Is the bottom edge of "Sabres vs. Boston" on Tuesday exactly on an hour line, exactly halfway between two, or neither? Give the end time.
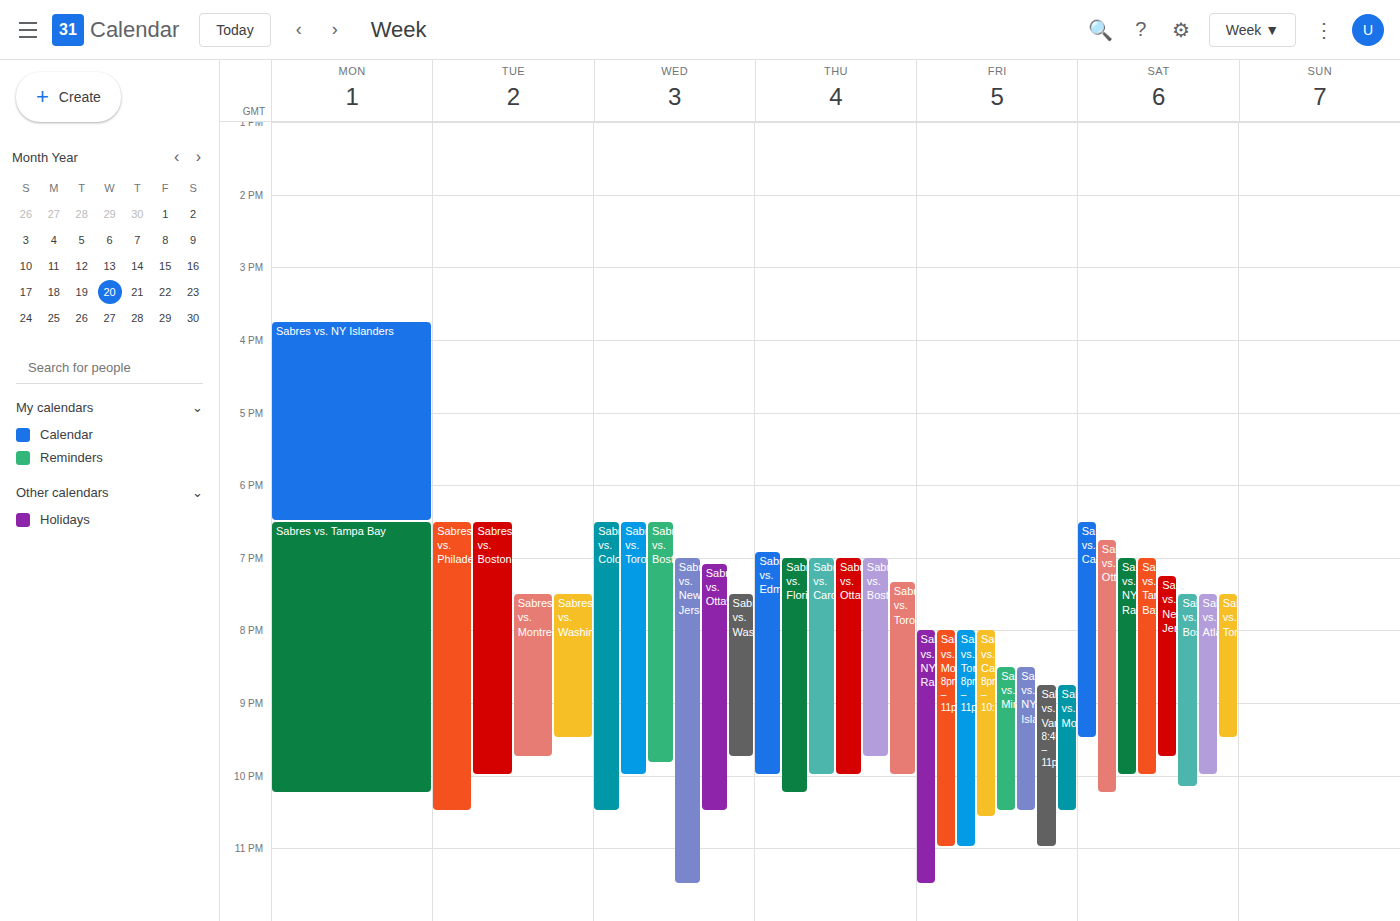
10:00 PM -- exactly on the 10 PM line.